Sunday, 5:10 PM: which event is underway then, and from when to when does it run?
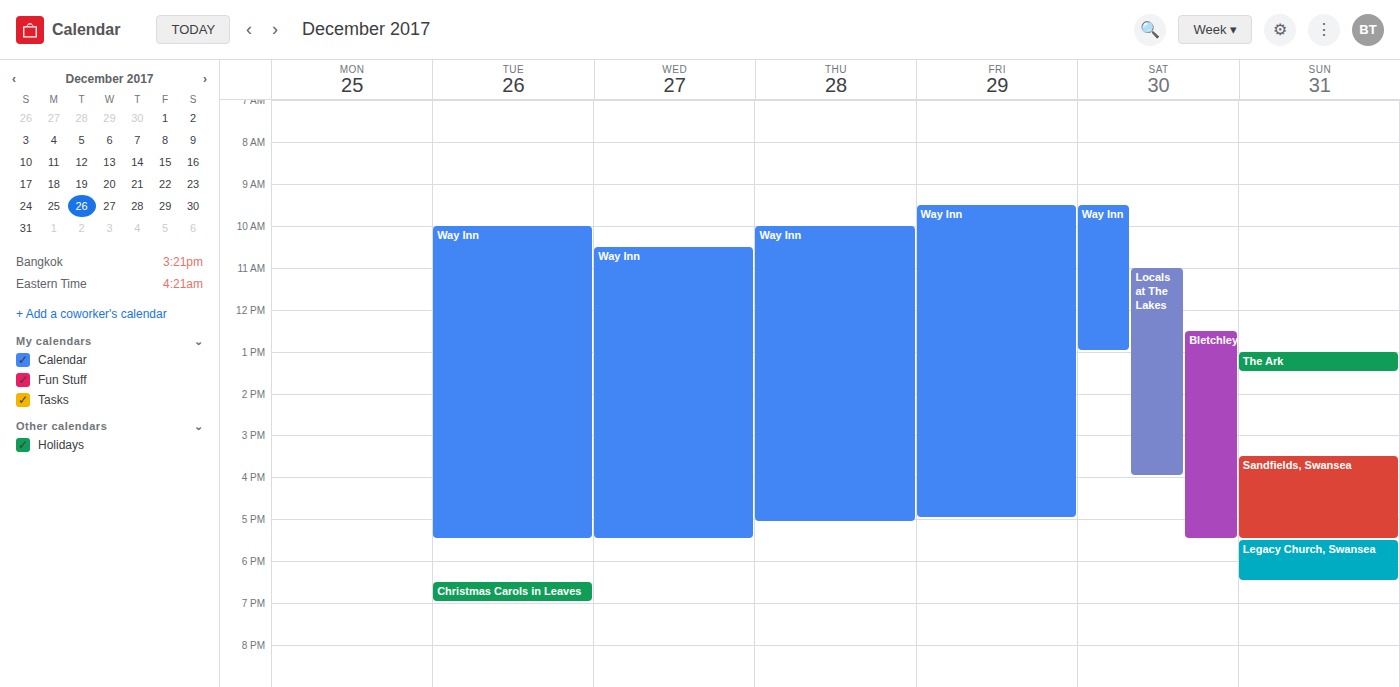
"Sandfields, Swansea", 3:30 PM to 5:30 PM